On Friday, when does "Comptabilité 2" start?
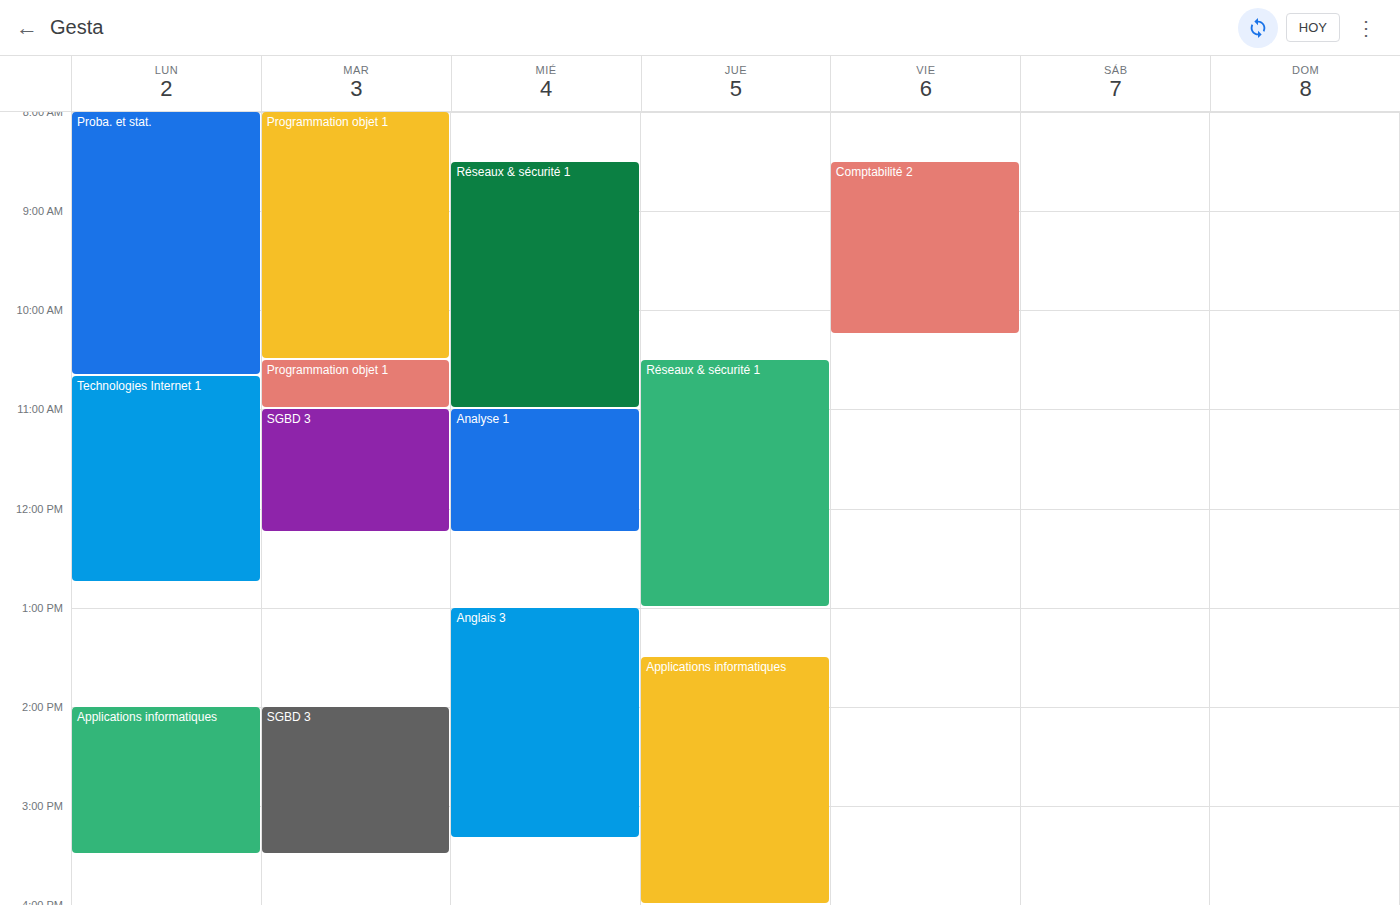
8:30 AM